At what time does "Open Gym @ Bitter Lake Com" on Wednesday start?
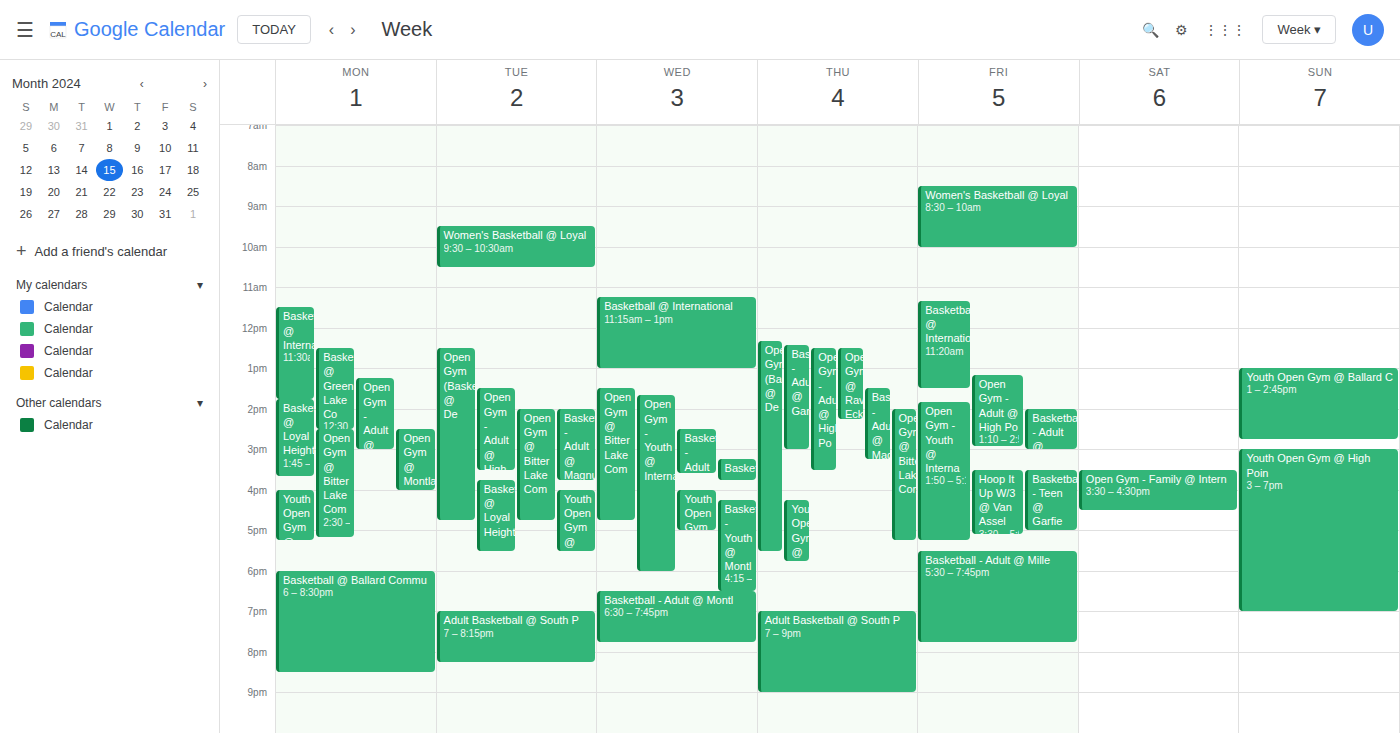
1:30 PM